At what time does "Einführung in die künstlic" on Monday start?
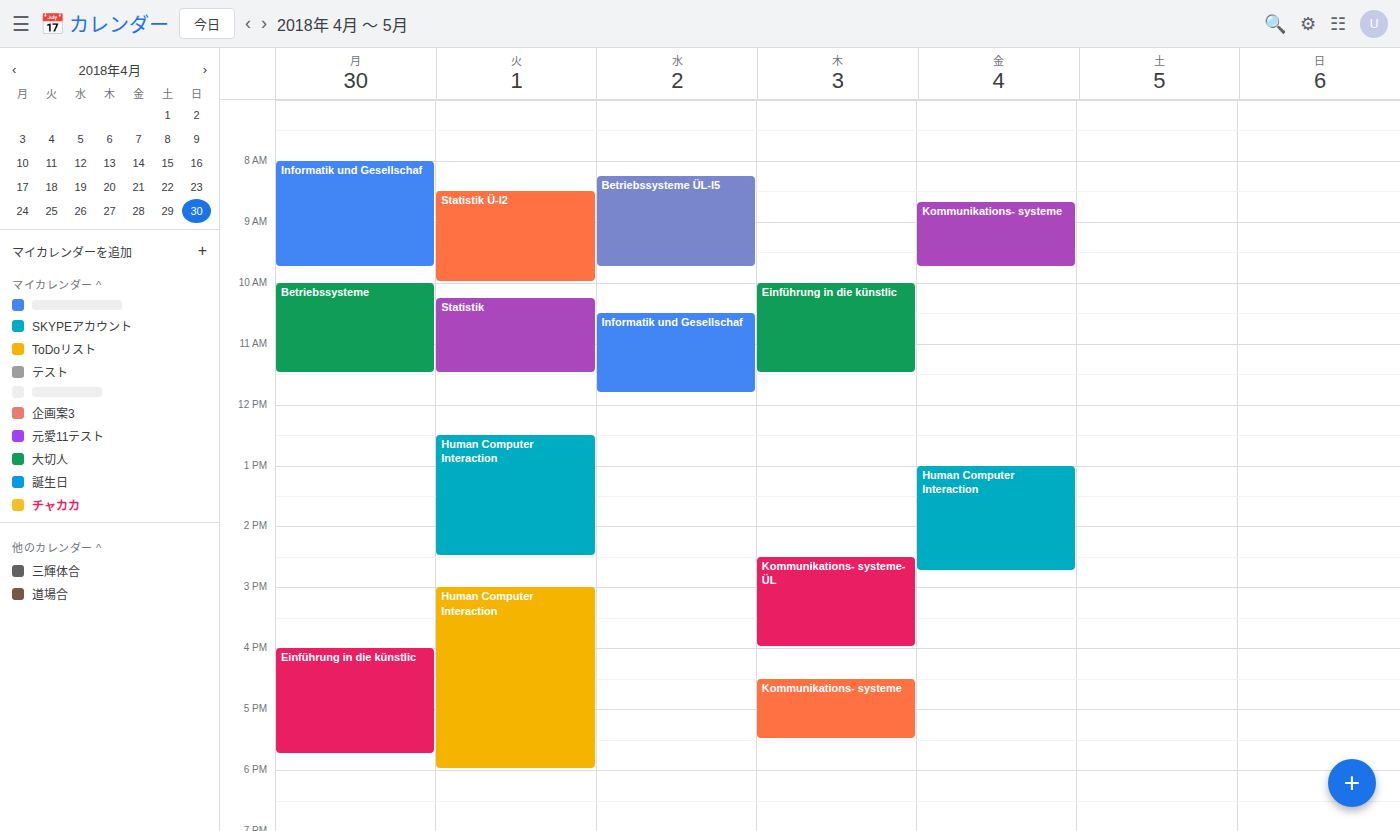
4:00 PM